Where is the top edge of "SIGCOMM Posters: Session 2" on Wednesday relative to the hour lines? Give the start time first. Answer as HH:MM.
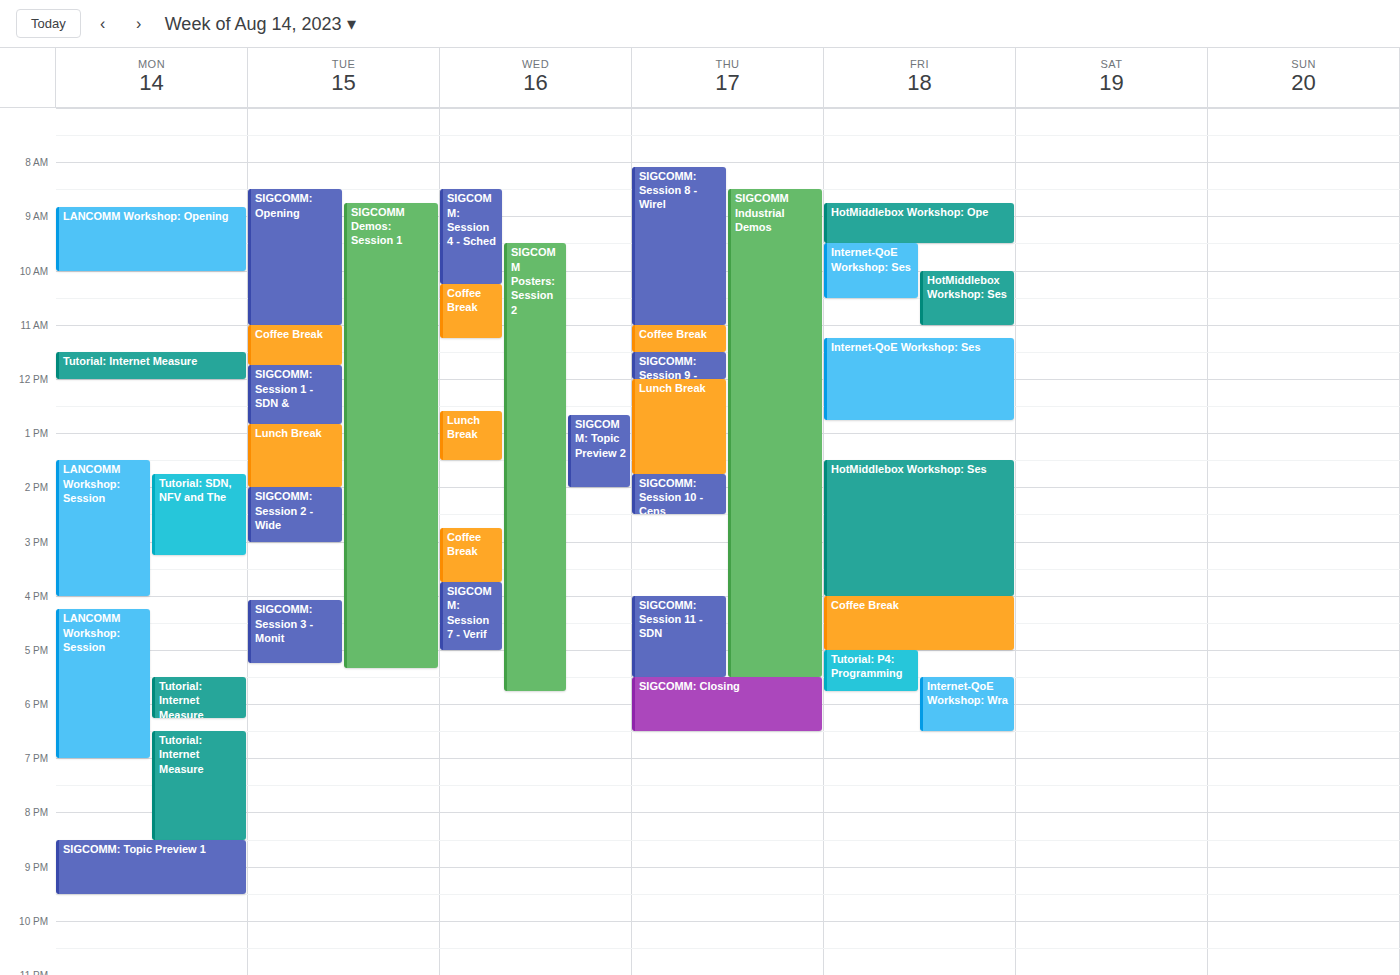
09:30 -- halfway between the 09:00 and 10:00 lines.